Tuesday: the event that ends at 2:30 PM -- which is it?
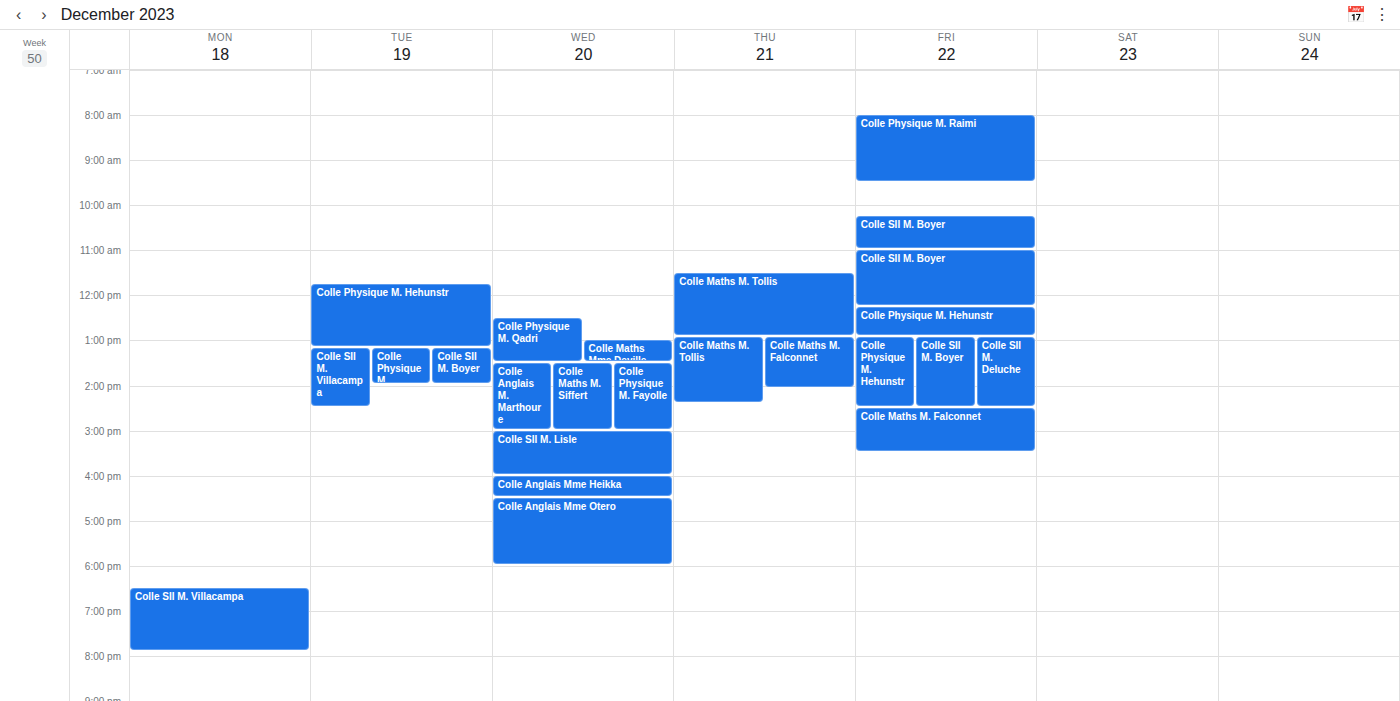
"Colle SII M. Villacampa"